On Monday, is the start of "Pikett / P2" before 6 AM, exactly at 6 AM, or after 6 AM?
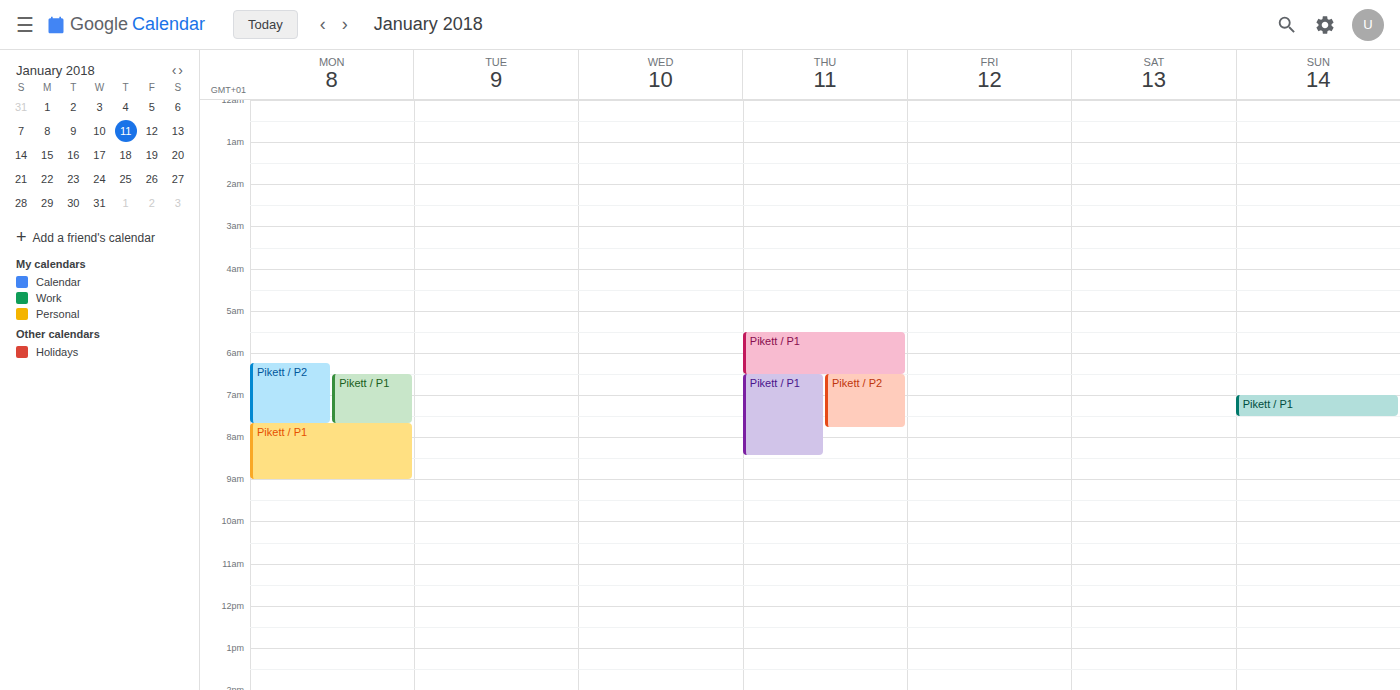
6:15 AM -- after 6 AM, 15 minutes below the 6 AM line.